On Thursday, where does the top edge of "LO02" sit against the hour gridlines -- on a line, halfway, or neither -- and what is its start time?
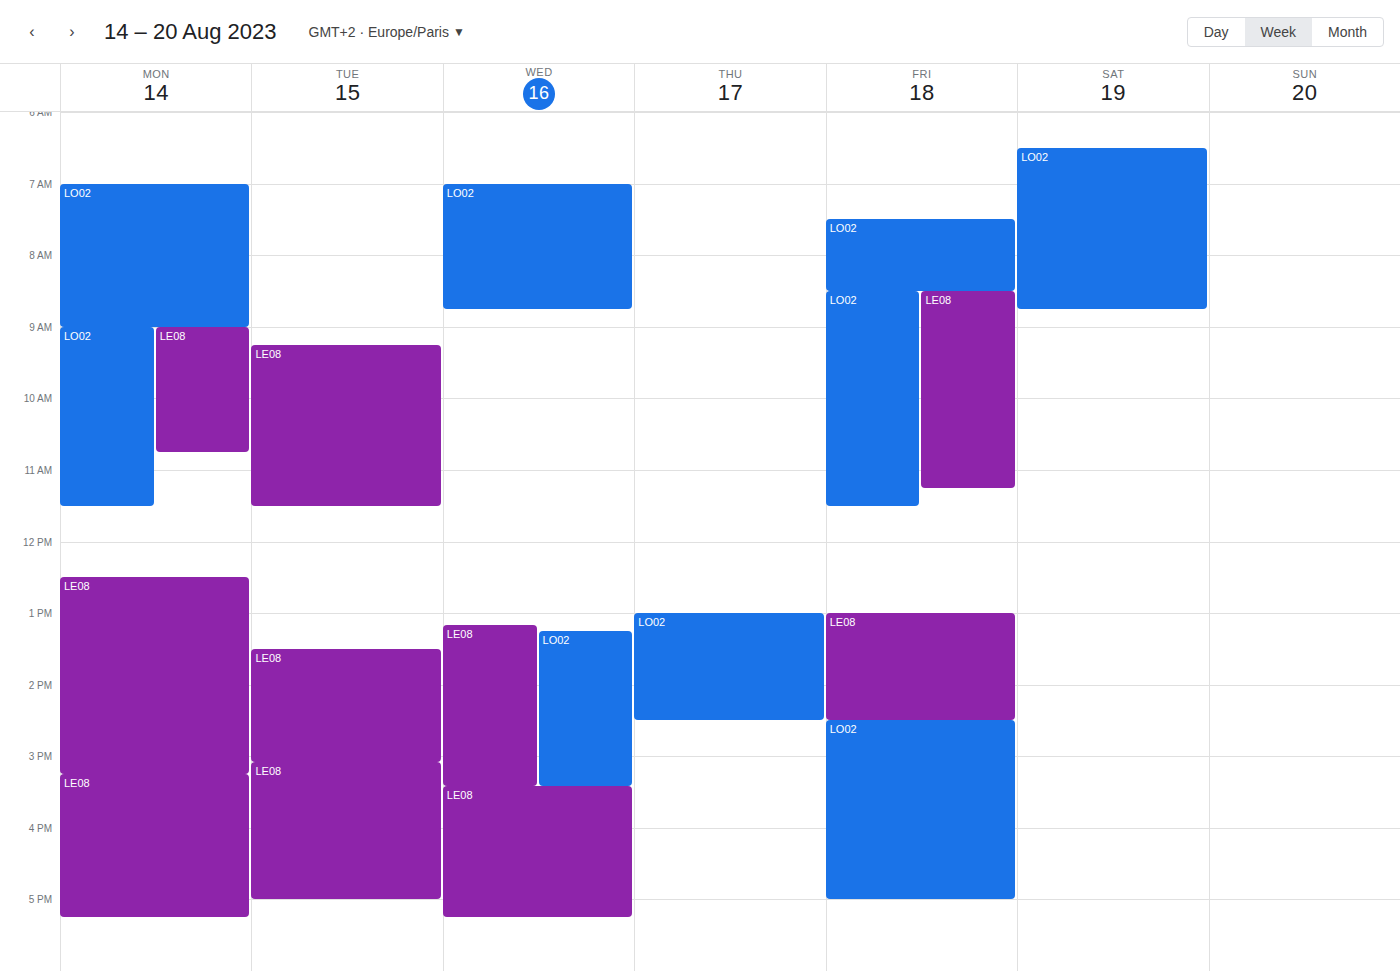
1:00 PM -- exactly on the 1 PM line.